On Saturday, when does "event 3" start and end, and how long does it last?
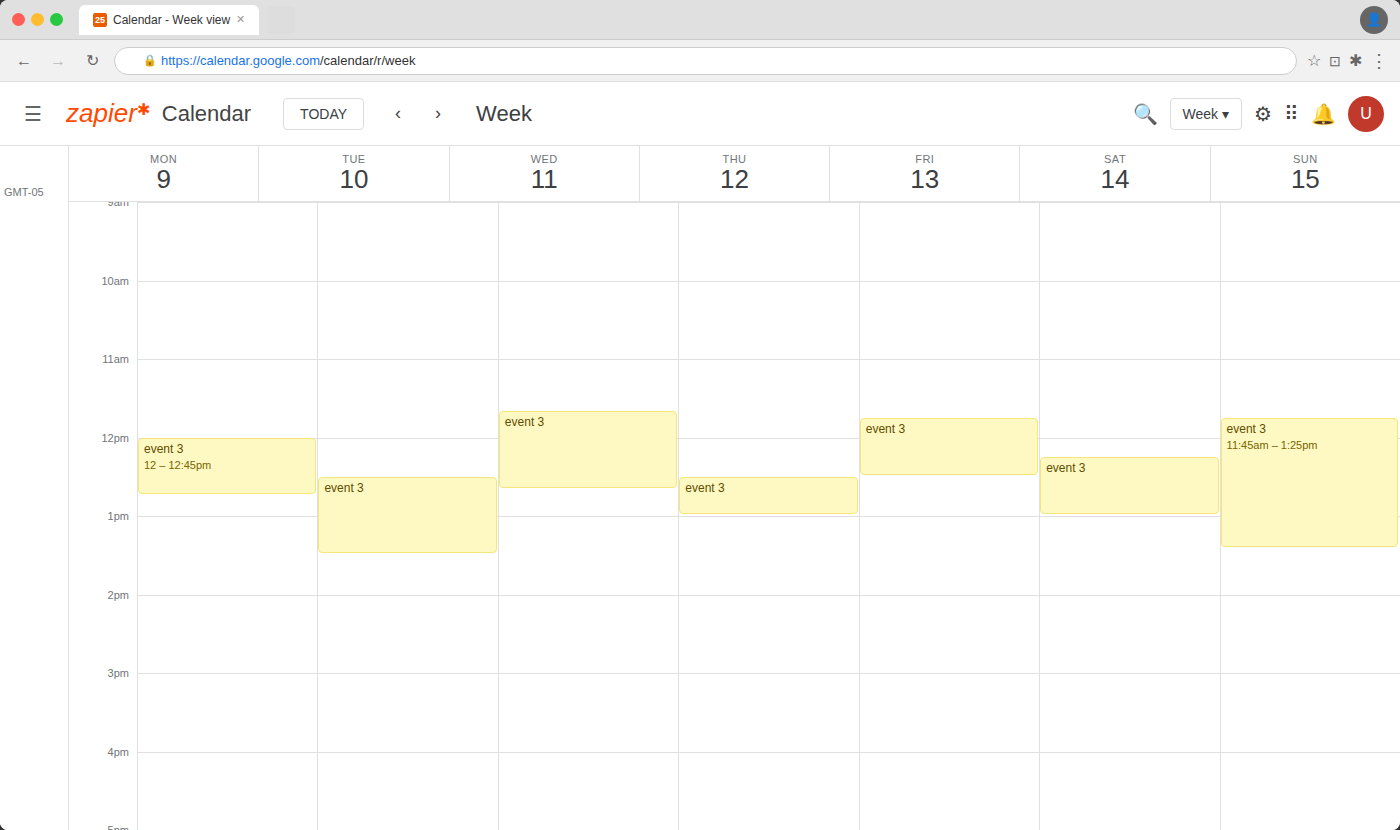
12:15 PM to 1:00 PM, 45 minutes